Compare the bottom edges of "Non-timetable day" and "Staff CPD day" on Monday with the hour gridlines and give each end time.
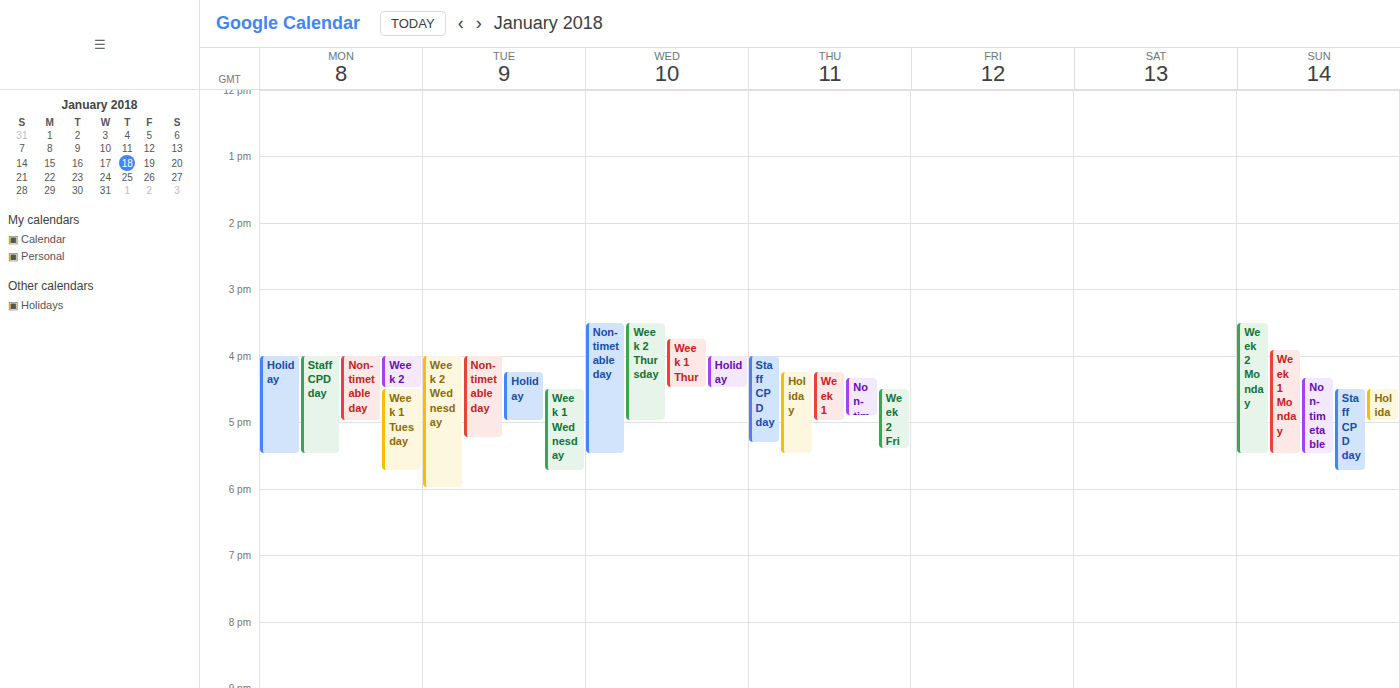
"Non-timetable day": 5:00 PM, exactly on the 5 PM line. "Staff CPD day": 5:30 PM, halfway between the 5 PM and 6 PM lines.